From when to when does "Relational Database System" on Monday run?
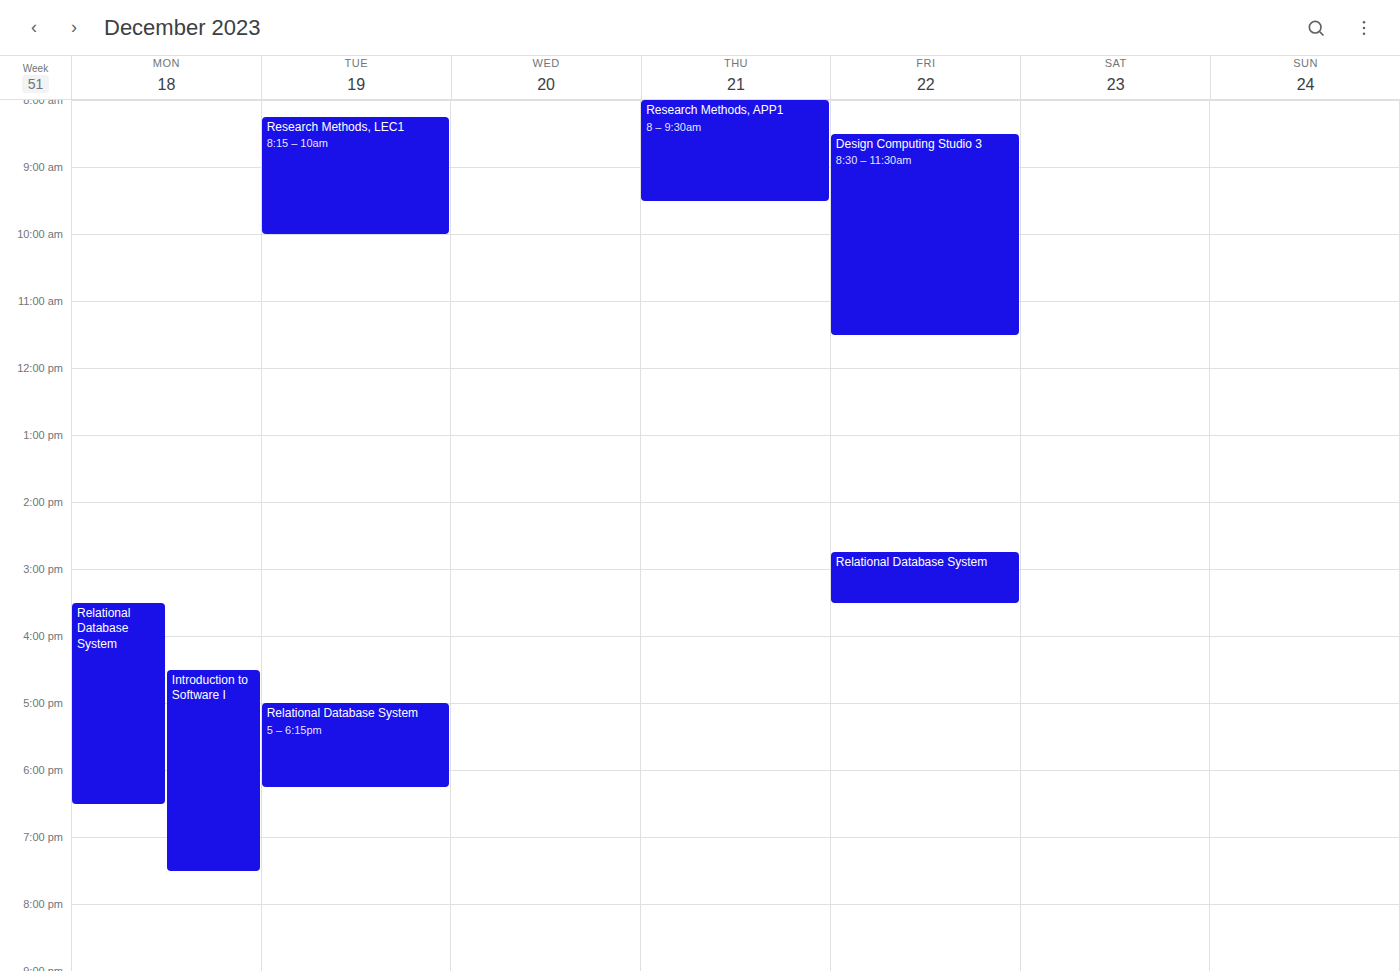
3:30 PM to 6:30 PM